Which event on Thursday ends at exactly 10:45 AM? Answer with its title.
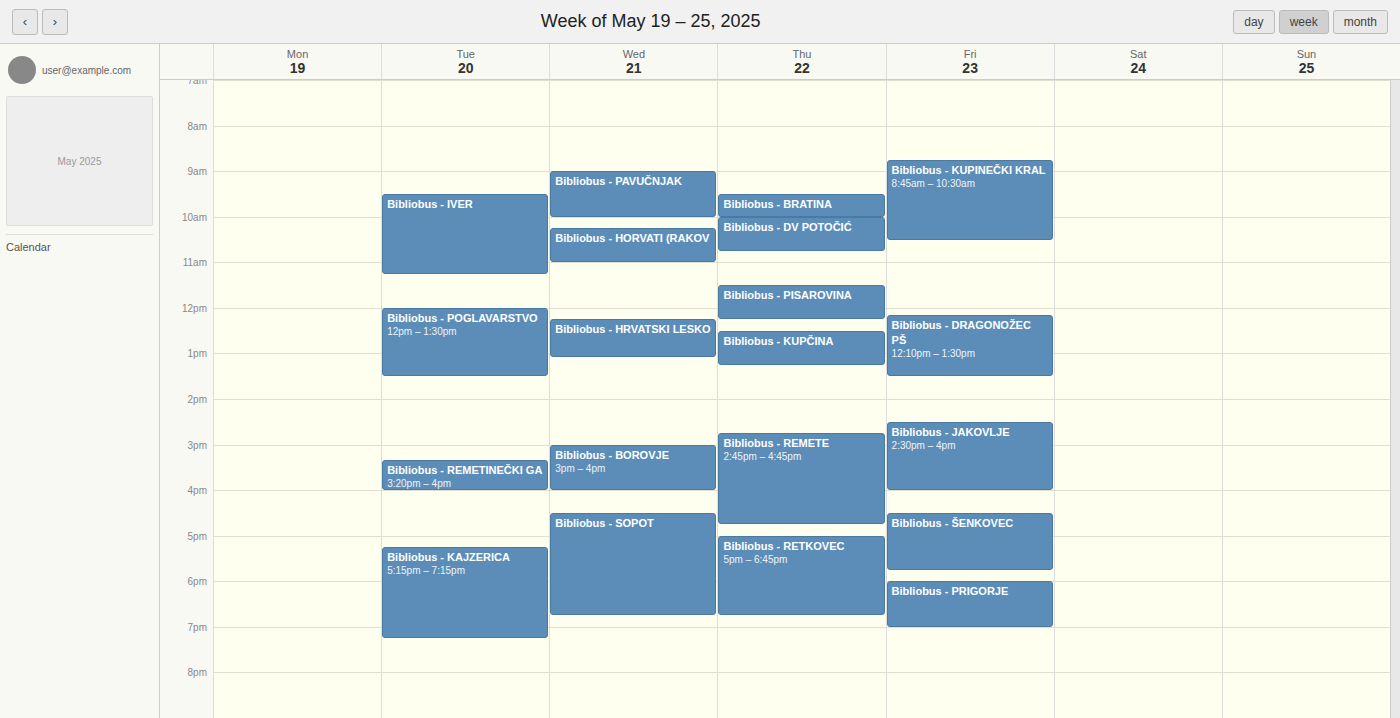
"Bibliobus - DV POTOČIĆ"